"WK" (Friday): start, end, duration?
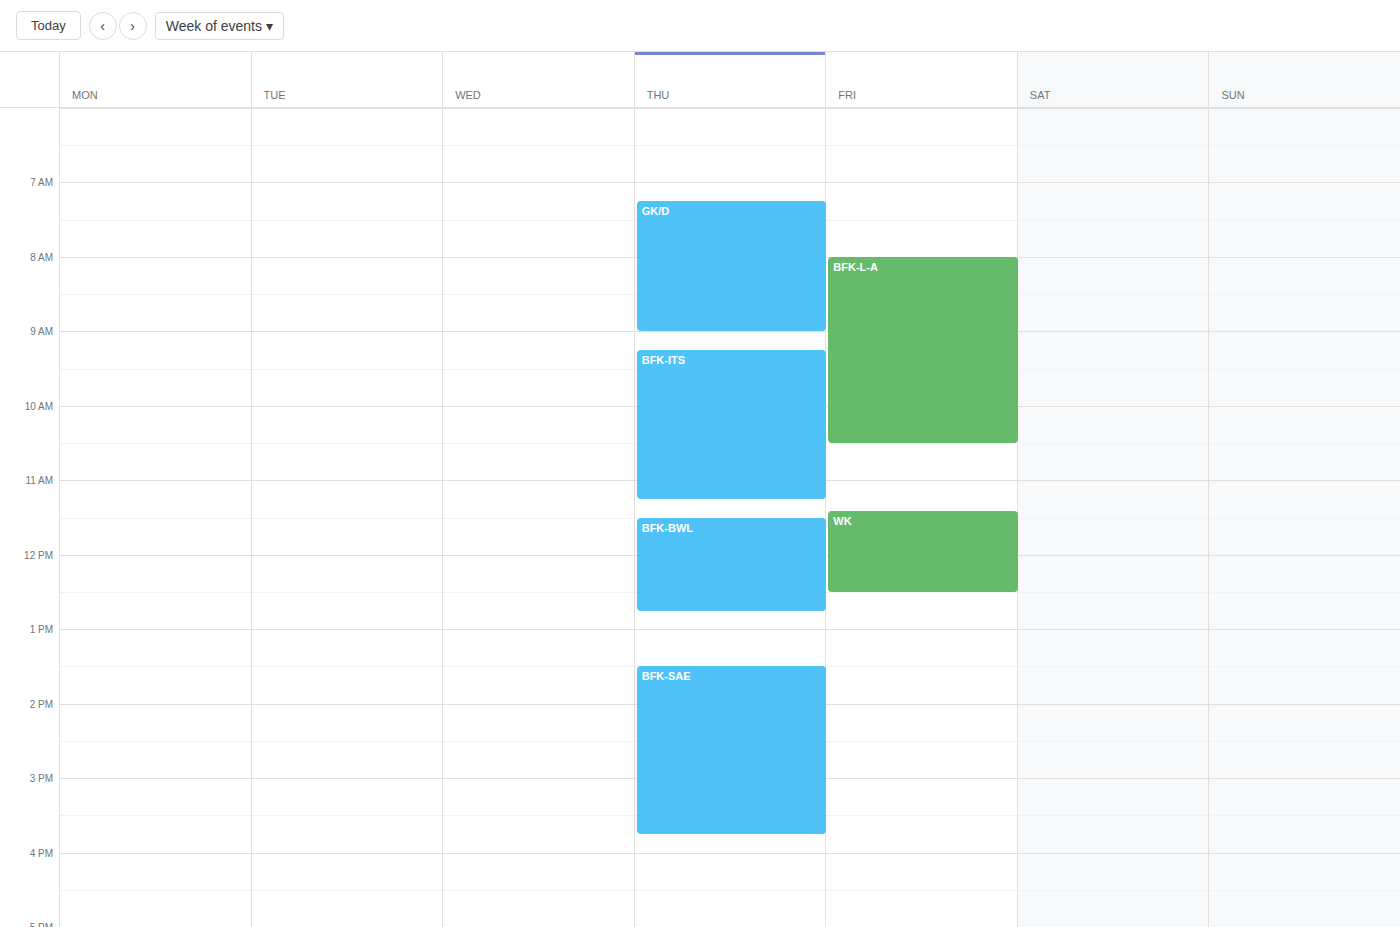
11:25 AM to 12:30 PM, 1 hour 5 minutes